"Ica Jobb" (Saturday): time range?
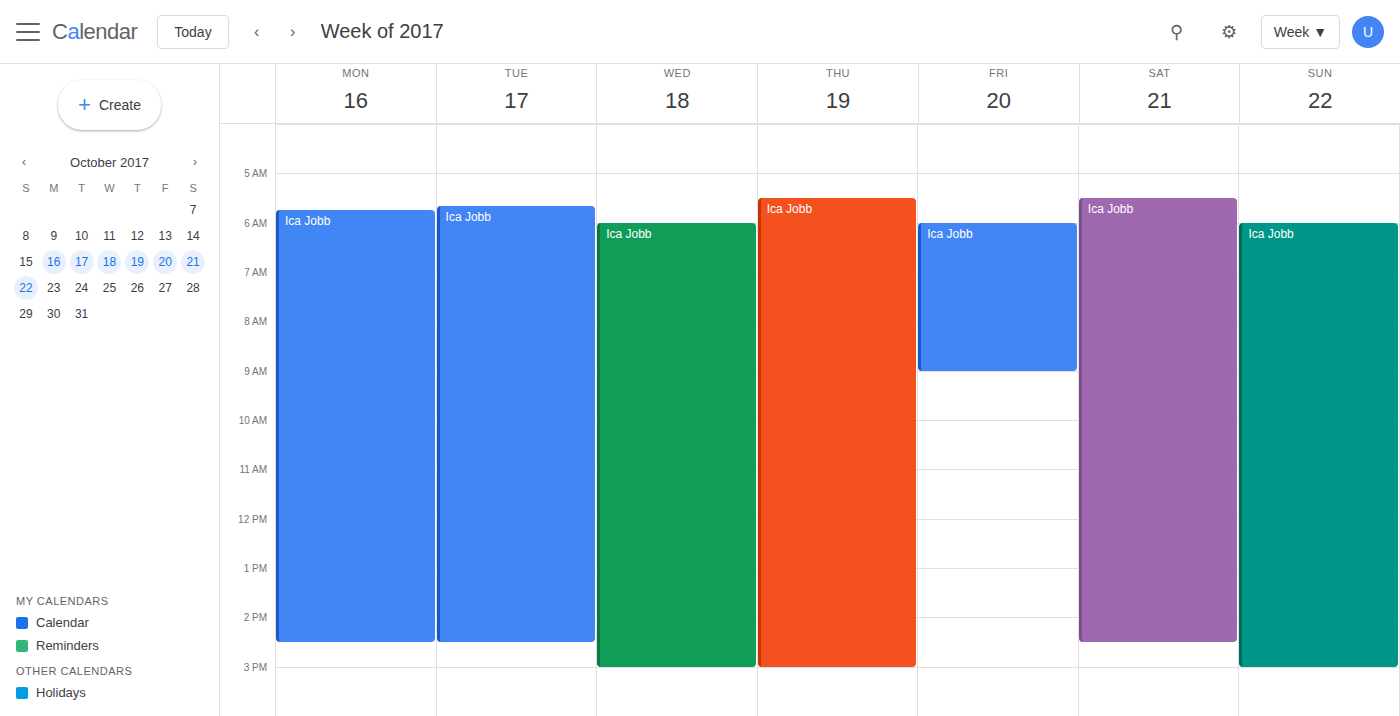
05:30 to 14:30